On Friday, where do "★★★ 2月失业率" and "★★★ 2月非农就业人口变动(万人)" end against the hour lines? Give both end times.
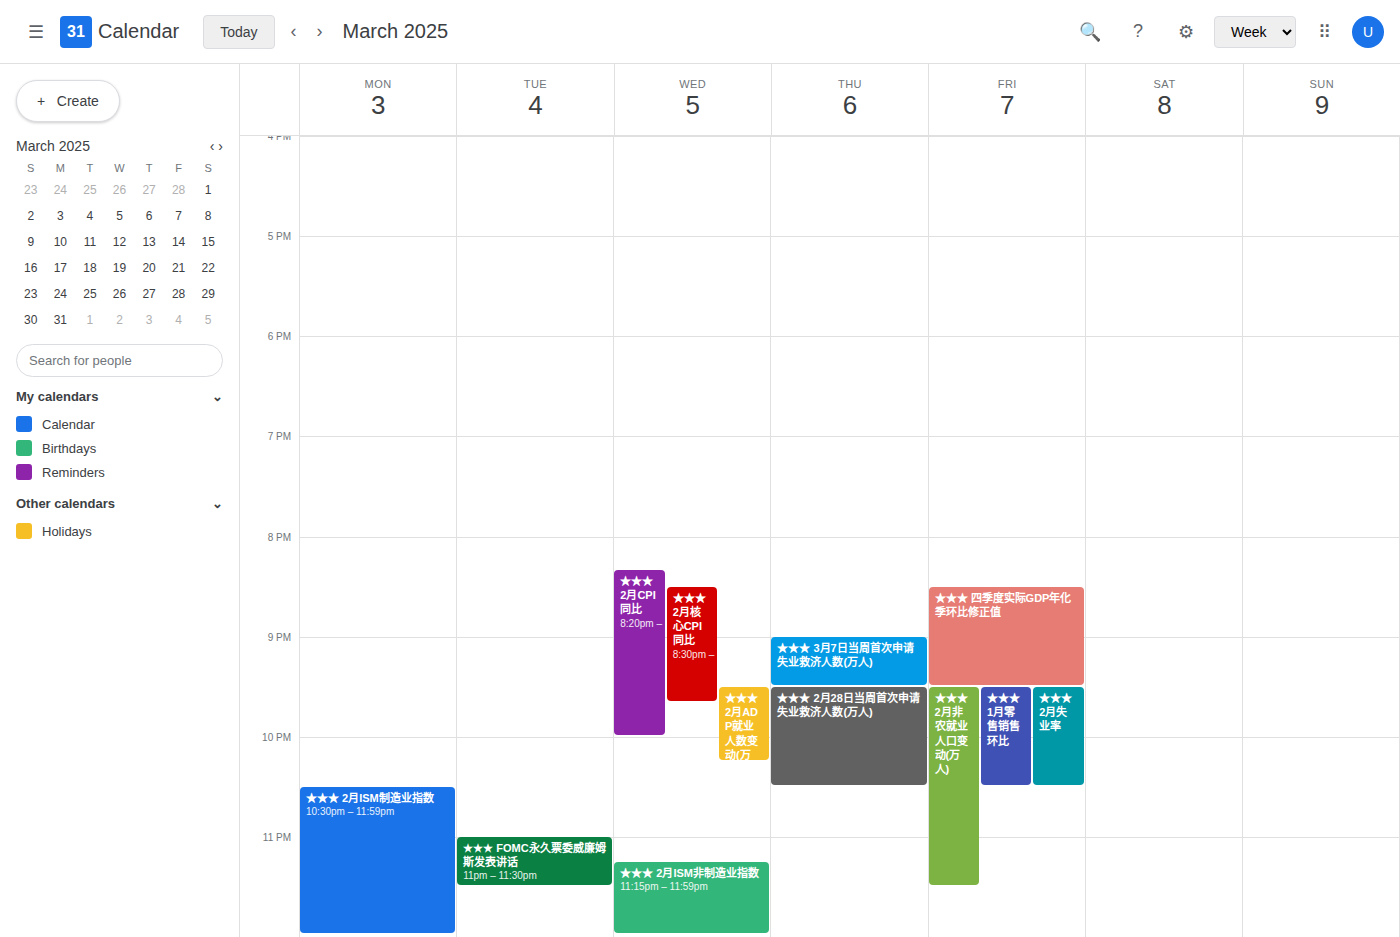
"★★★ 2月失业率": 22:30, halfway between the 22:00 and 23:00 lines. "★★★ 2月非农就业人口变动(万人)": 23:30, halfway between the 23:00 and 24:00 lines.